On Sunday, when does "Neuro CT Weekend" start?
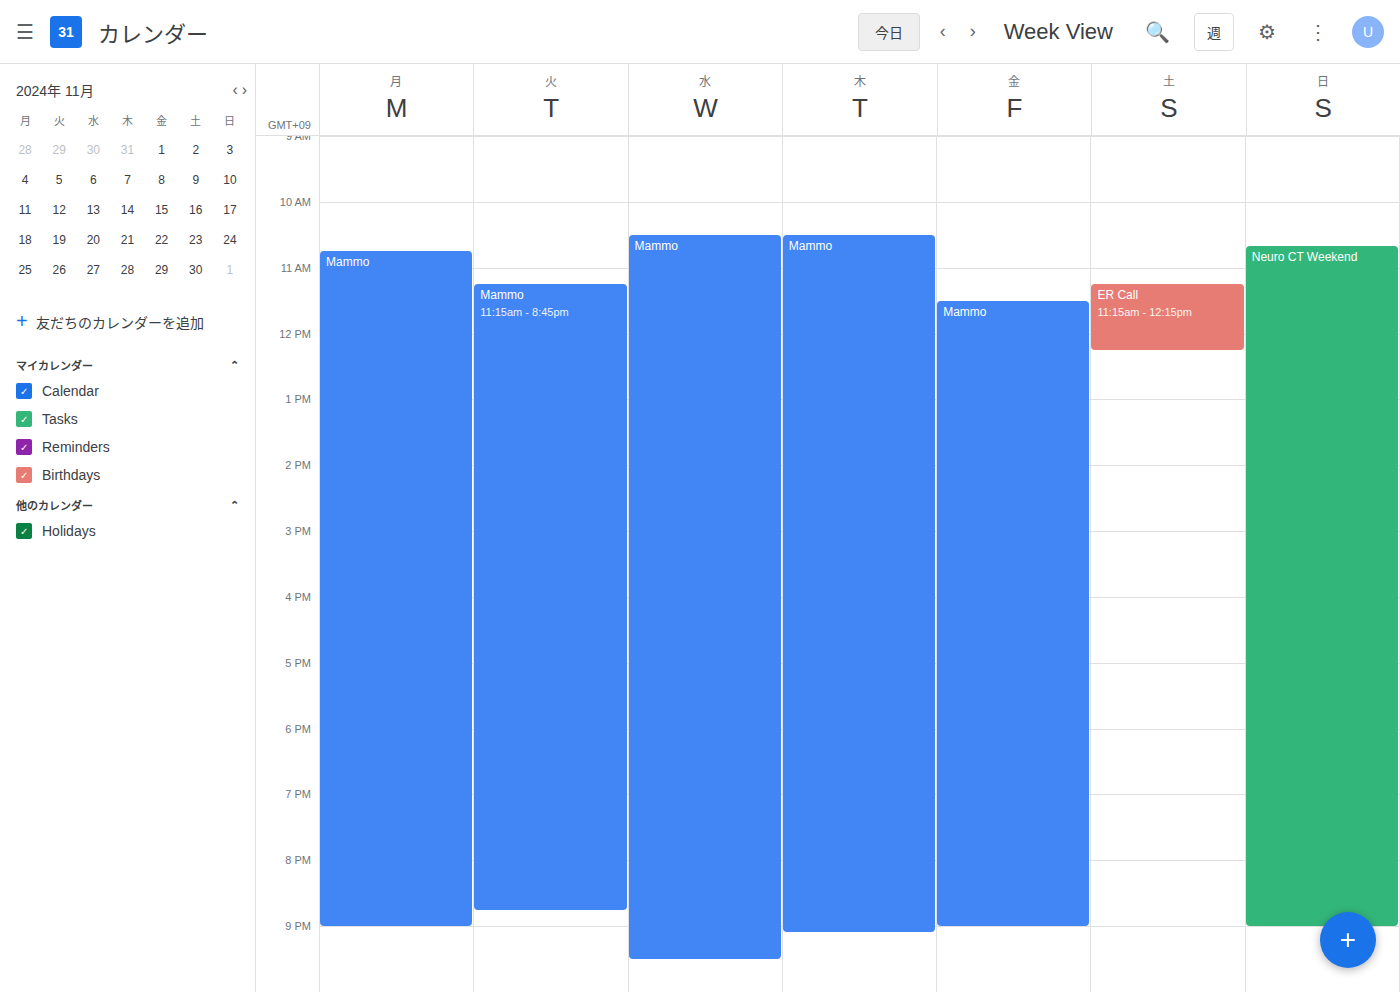
10:40 AM